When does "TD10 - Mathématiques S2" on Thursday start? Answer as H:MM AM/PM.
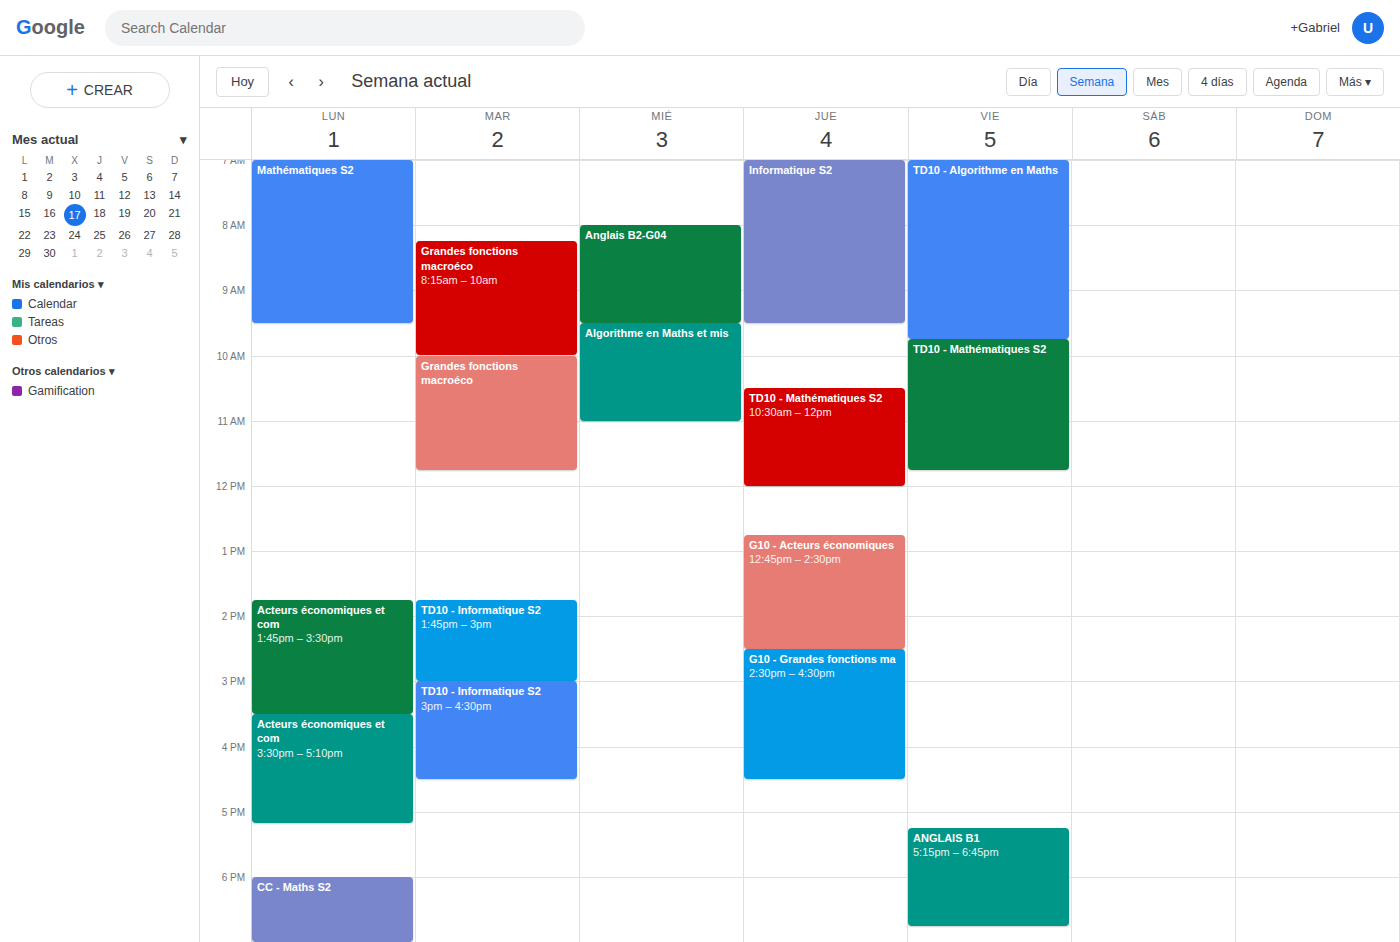
10:30 AM